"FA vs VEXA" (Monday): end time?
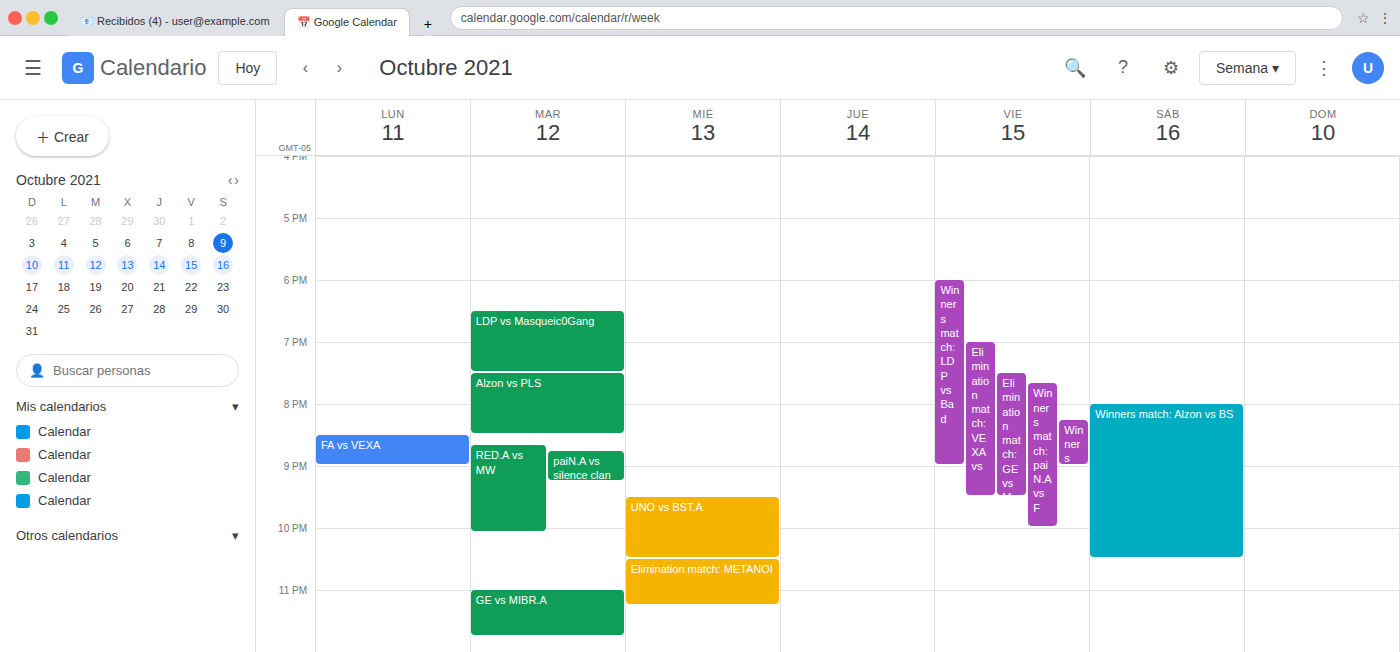
21:00